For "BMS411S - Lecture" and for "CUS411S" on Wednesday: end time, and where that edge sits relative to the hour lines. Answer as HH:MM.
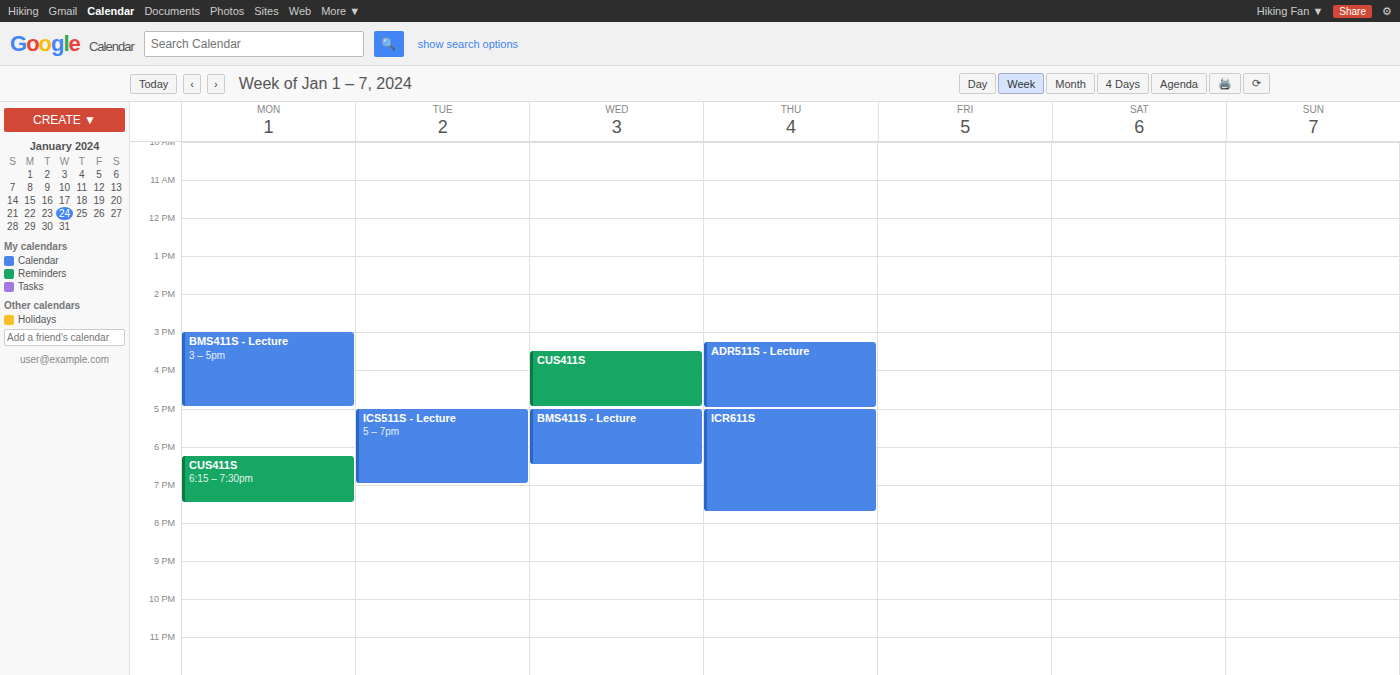
"BMS411S - Lecture": 18:30, halfway between the 18:00 and 19:00 lines. "CUS411S": 17:00, exactly on the 17:00 line.